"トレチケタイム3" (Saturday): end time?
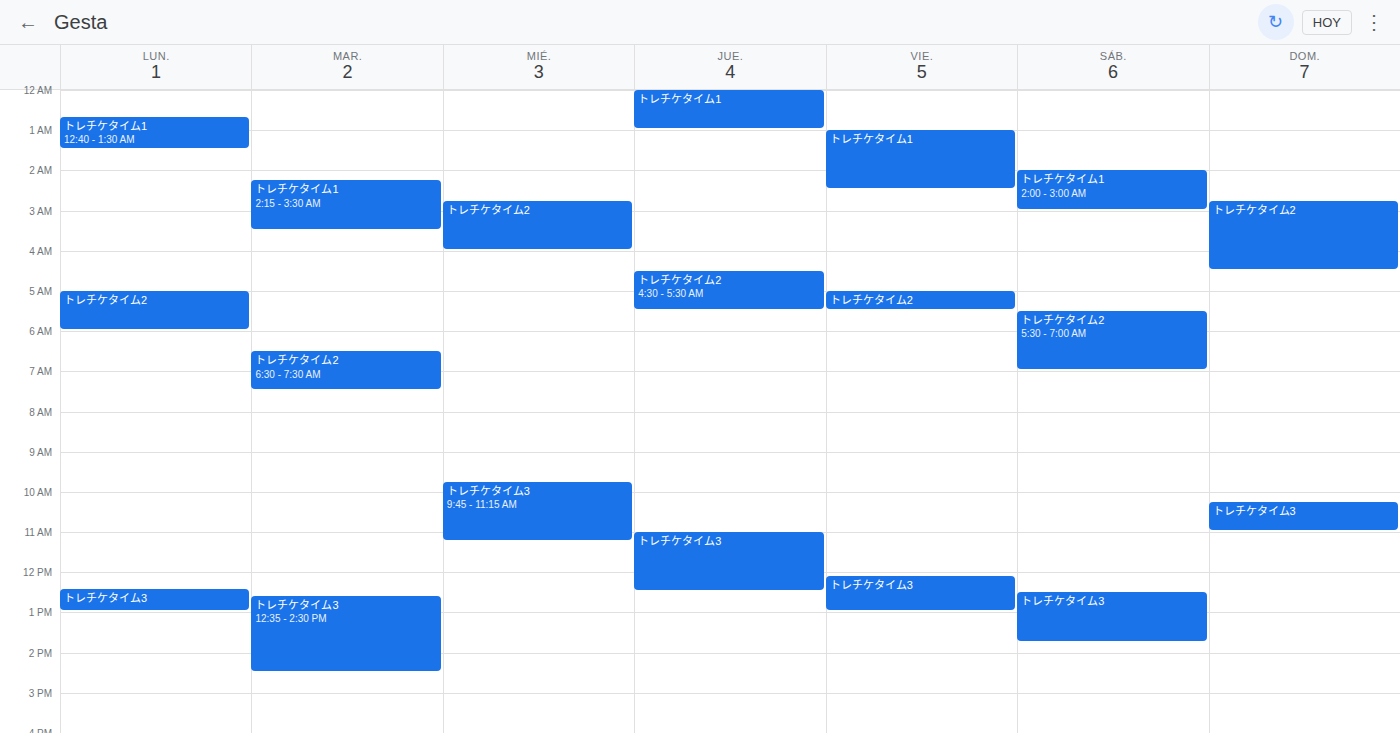
1:45 PM